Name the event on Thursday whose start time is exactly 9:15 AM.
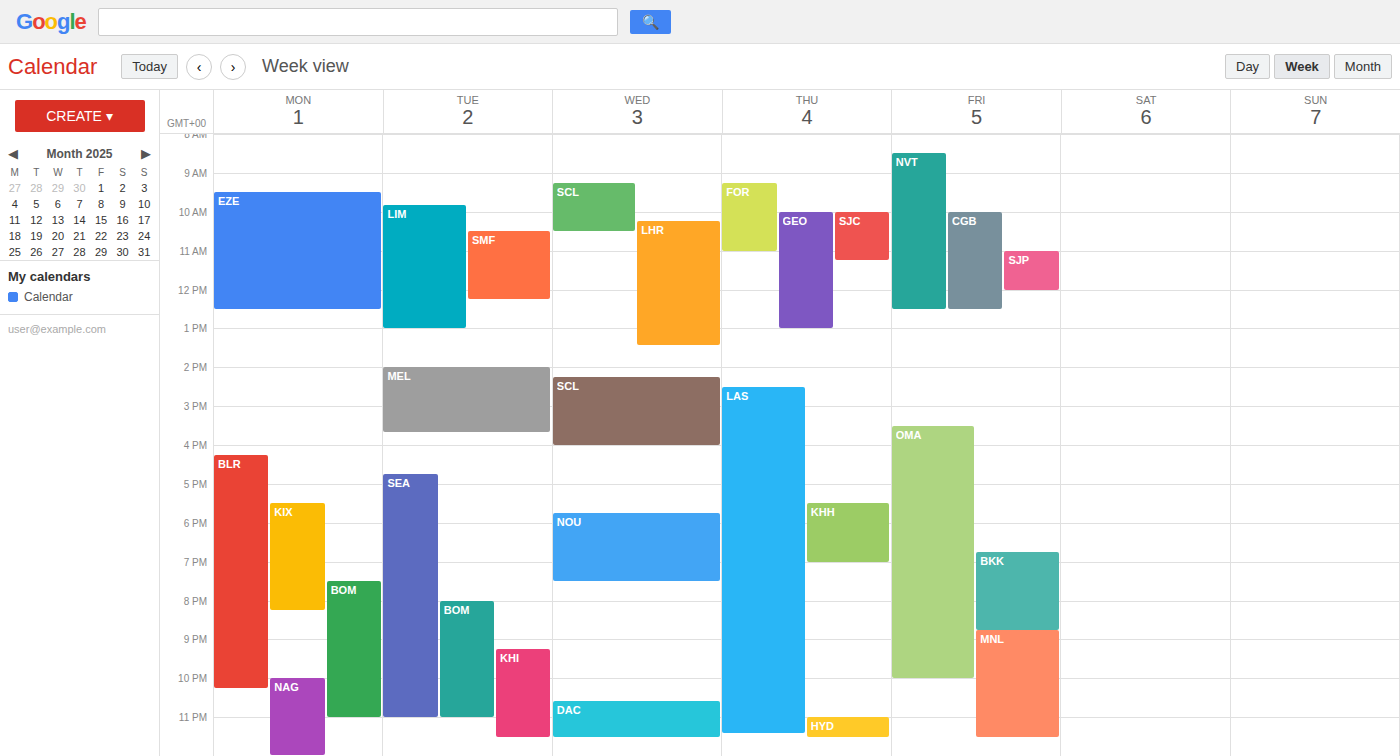
"FOR"